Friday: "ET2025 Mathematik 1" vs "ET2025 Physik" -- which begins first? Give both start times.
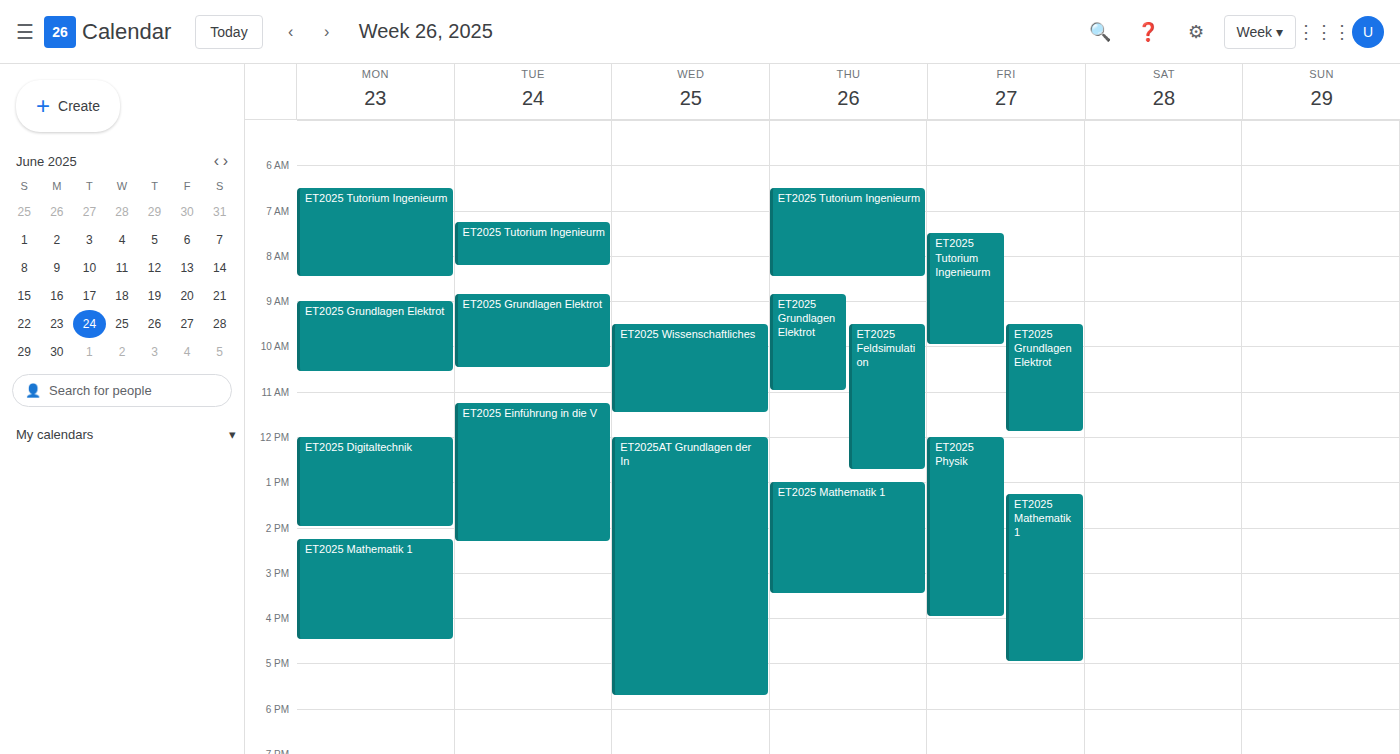
"ET2025 Physik" 12:00 PM; "ET2025 Mathematik 1" 1:15 PM.